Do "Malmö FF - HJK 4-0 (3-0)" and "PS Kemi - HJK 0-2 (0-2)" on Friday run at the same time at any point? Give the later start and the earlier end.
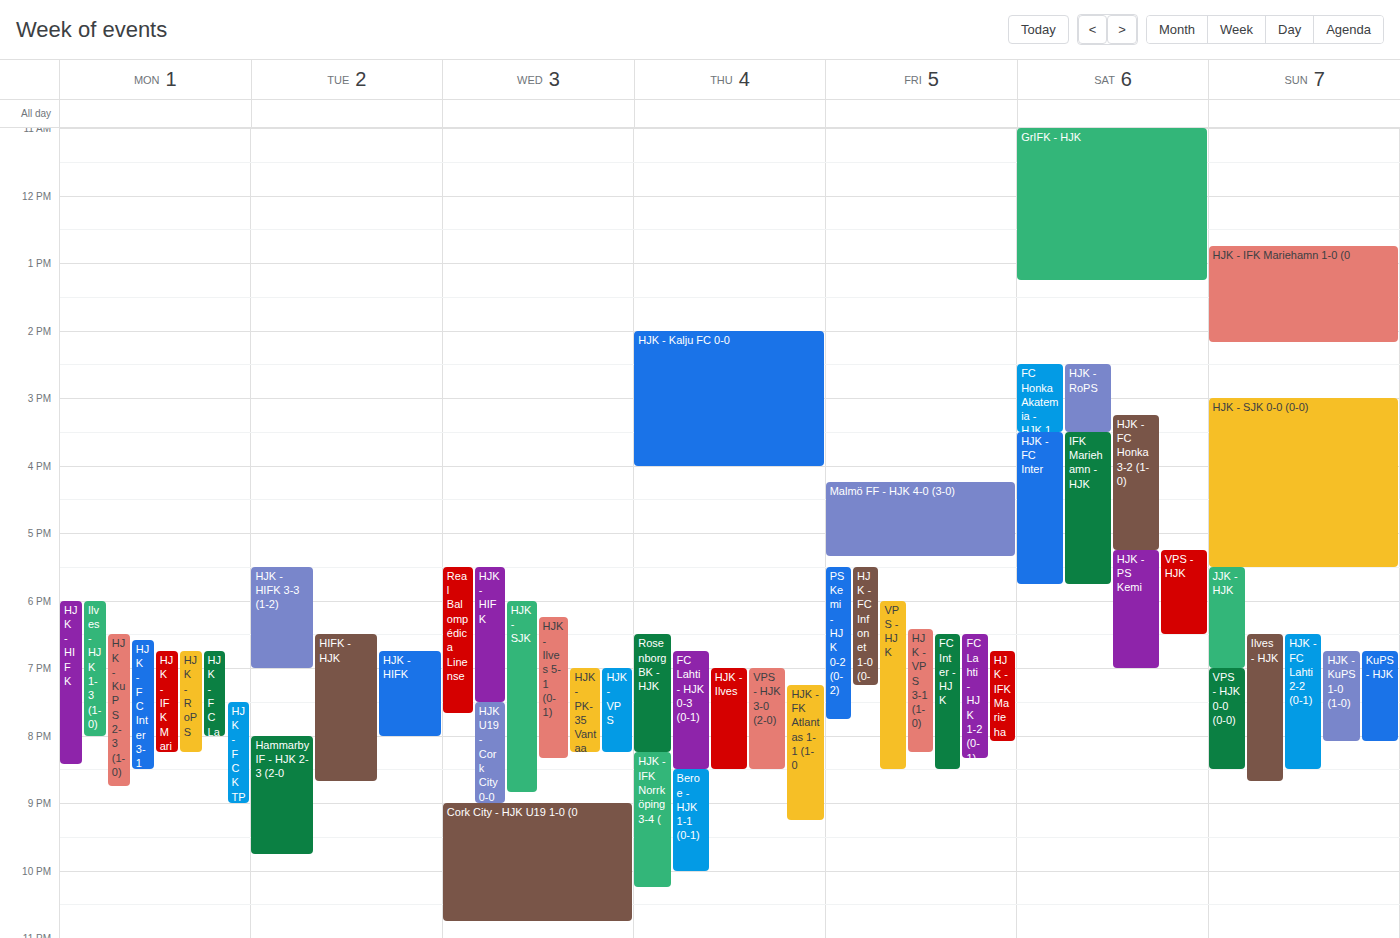
"Malmö FF - HJK 4-0 (3-0)" ends at 17:20 and "PS Kemi - HJK 0-2 (0-2)" starts at 17:30 -- no overlap.